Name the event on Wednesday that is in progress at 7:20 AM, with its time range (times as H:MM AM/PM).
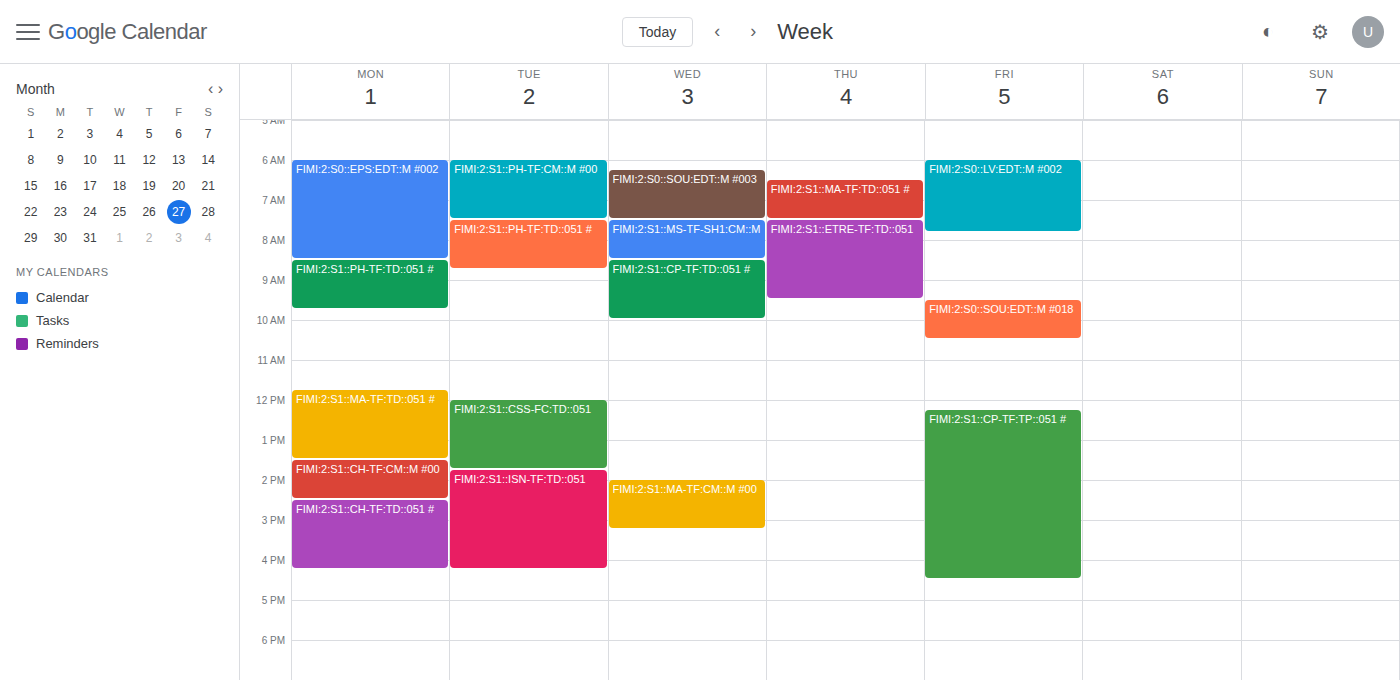
"FIMI:2:S0::SOU:EDT::M #003", 6:15 AM to 7:30 AM